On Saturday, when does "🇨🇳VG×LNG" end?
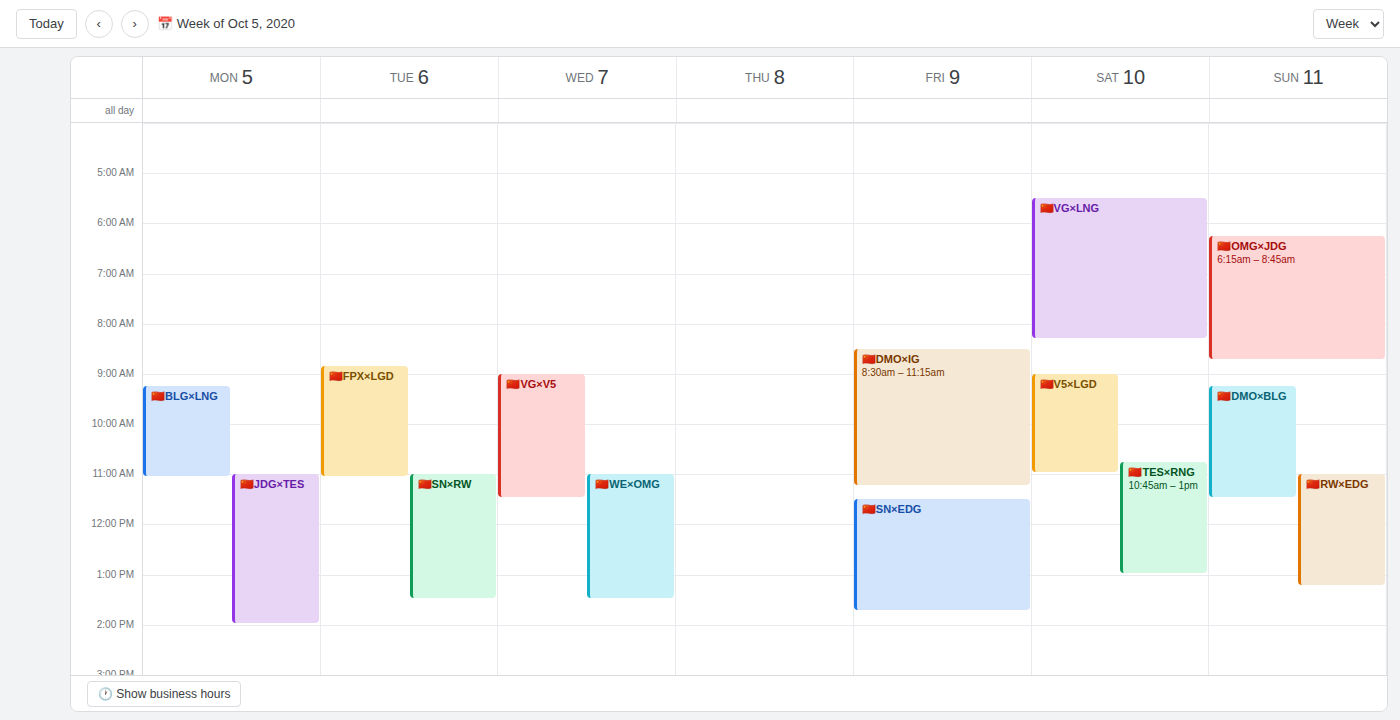
08:20